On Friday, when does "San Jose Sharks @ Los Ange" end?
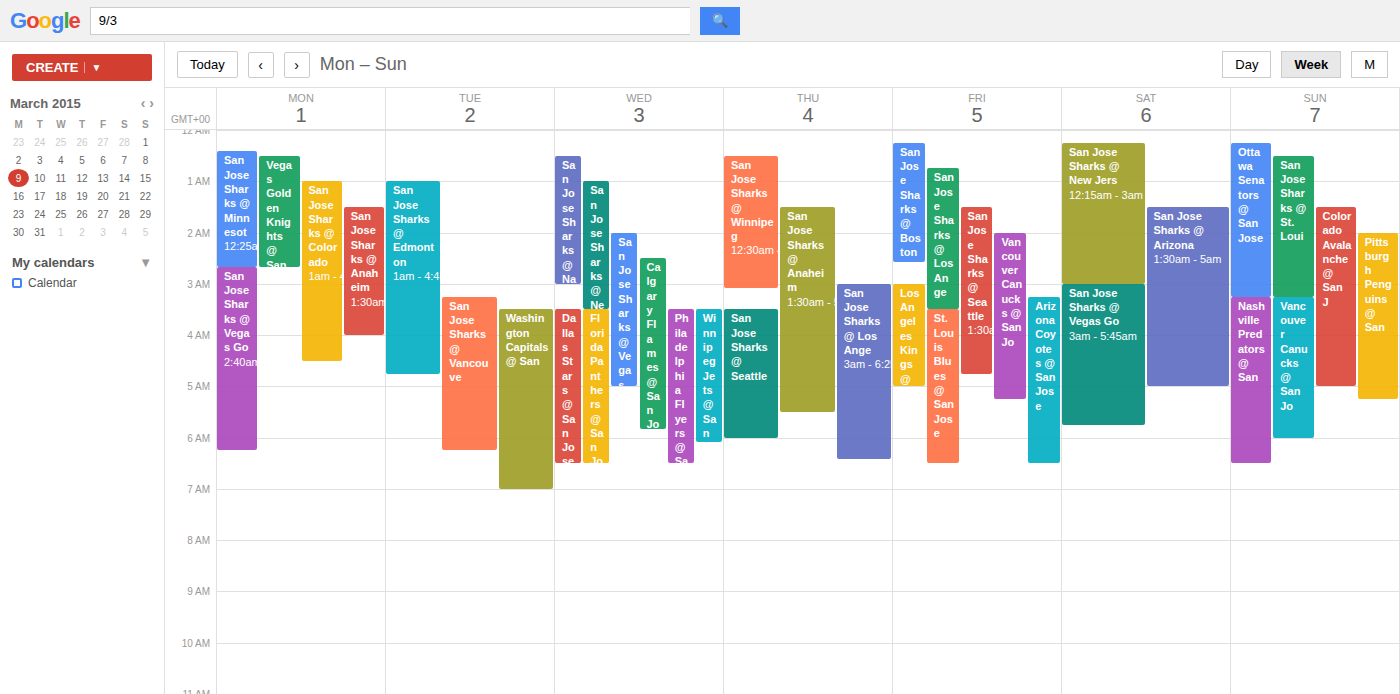
3:30 AM